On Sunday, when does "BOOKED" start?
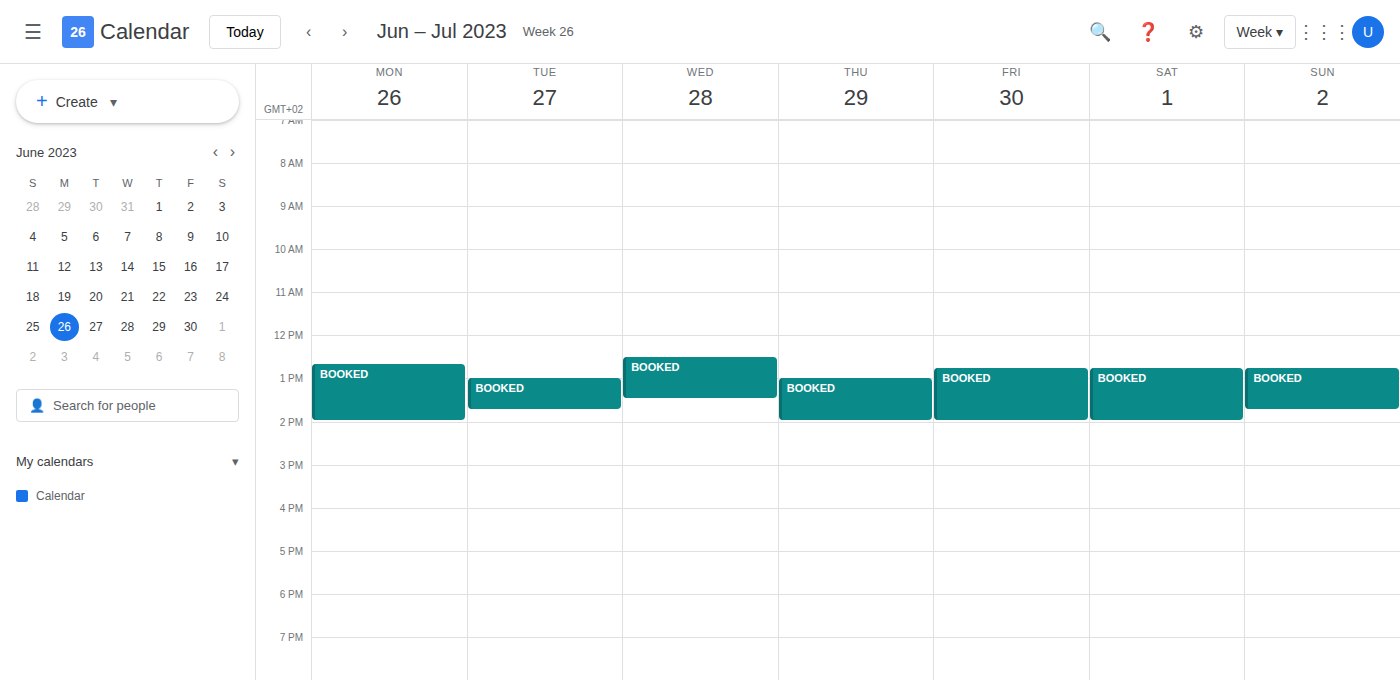
12:45 PM